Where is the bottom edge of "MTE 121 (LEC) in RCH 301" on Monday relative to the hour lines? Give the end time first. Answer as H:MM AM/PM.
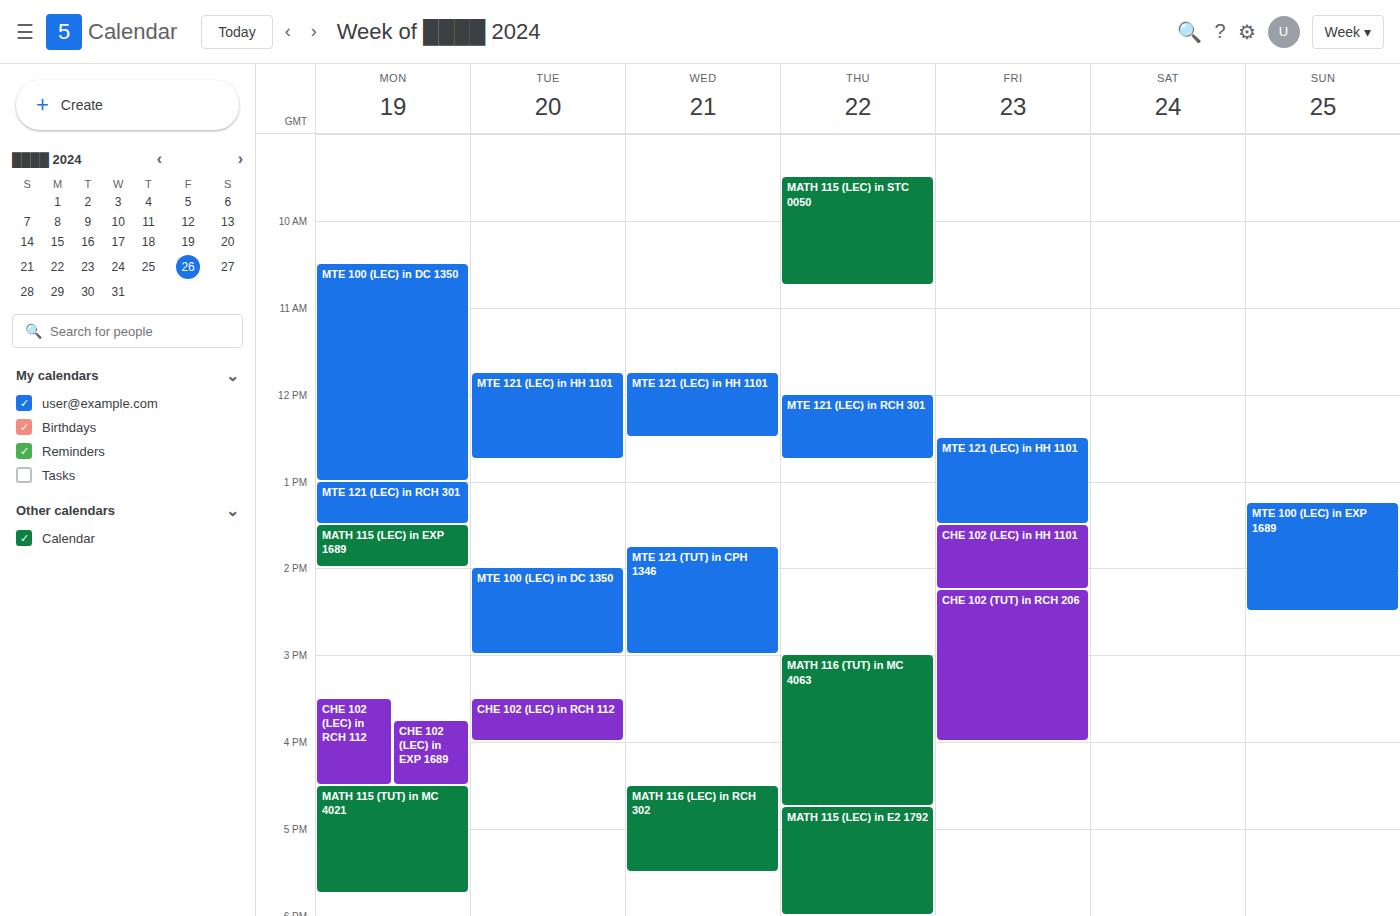
1:30 PM -- halfway between the 1 PM and 2 PM lines.